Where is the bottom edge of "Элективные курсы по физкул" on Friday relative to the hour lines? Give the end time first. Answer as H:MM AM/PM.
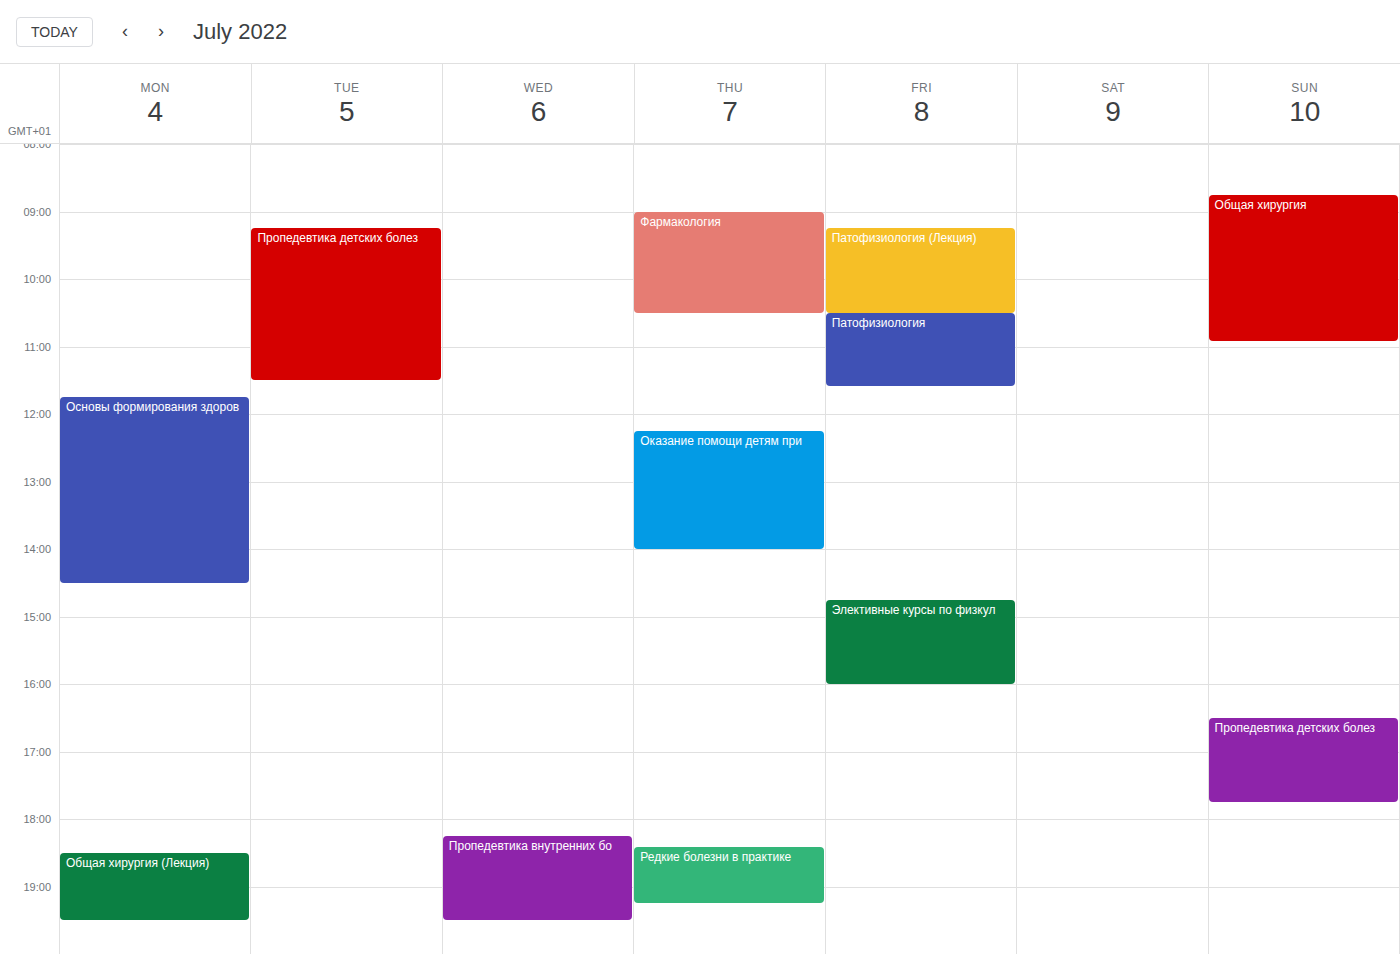
4:00 PM -- exactly on the 4 PM line.